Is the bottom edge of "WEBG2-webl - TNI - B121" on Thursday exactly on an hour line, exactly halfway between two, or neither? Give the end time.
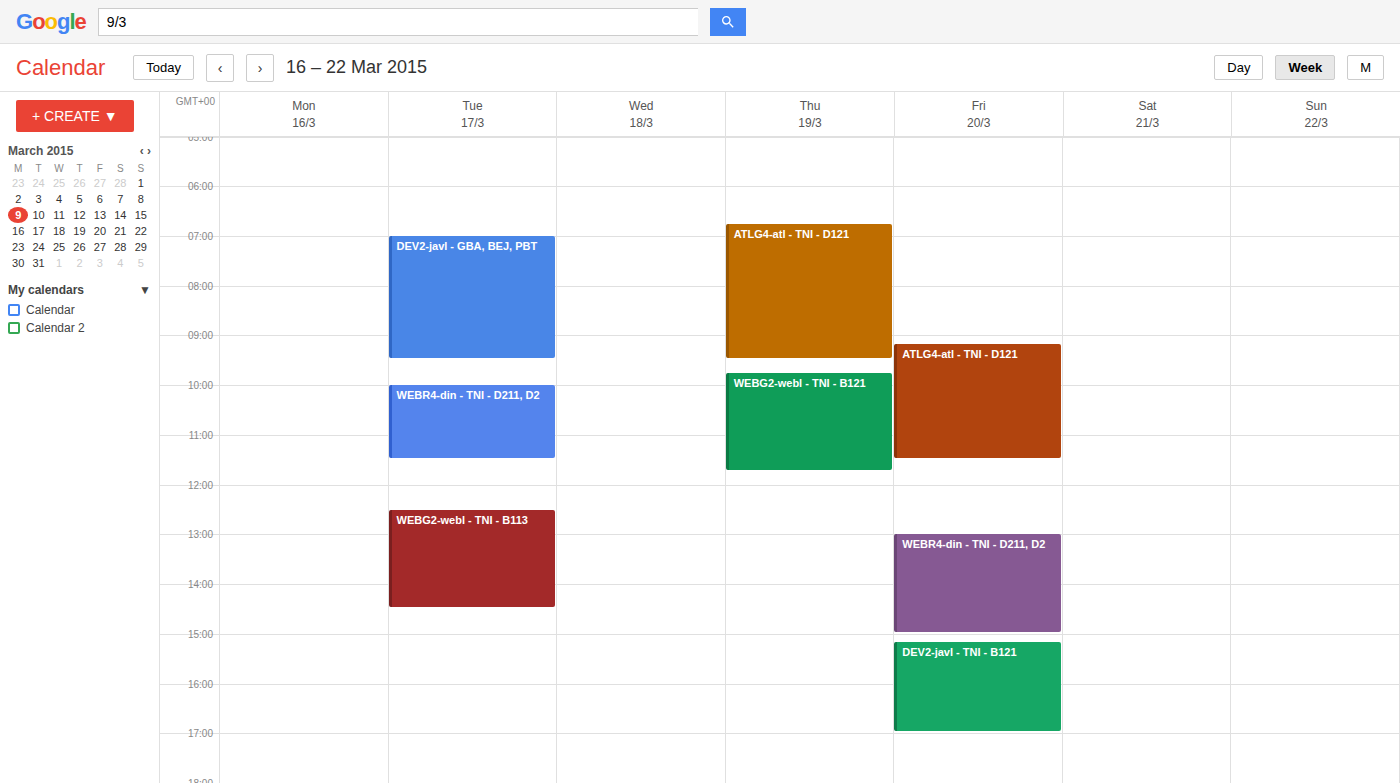
11:45 AM -- neither: three quarters of the way from the 11 AM line to the 12 PM line.